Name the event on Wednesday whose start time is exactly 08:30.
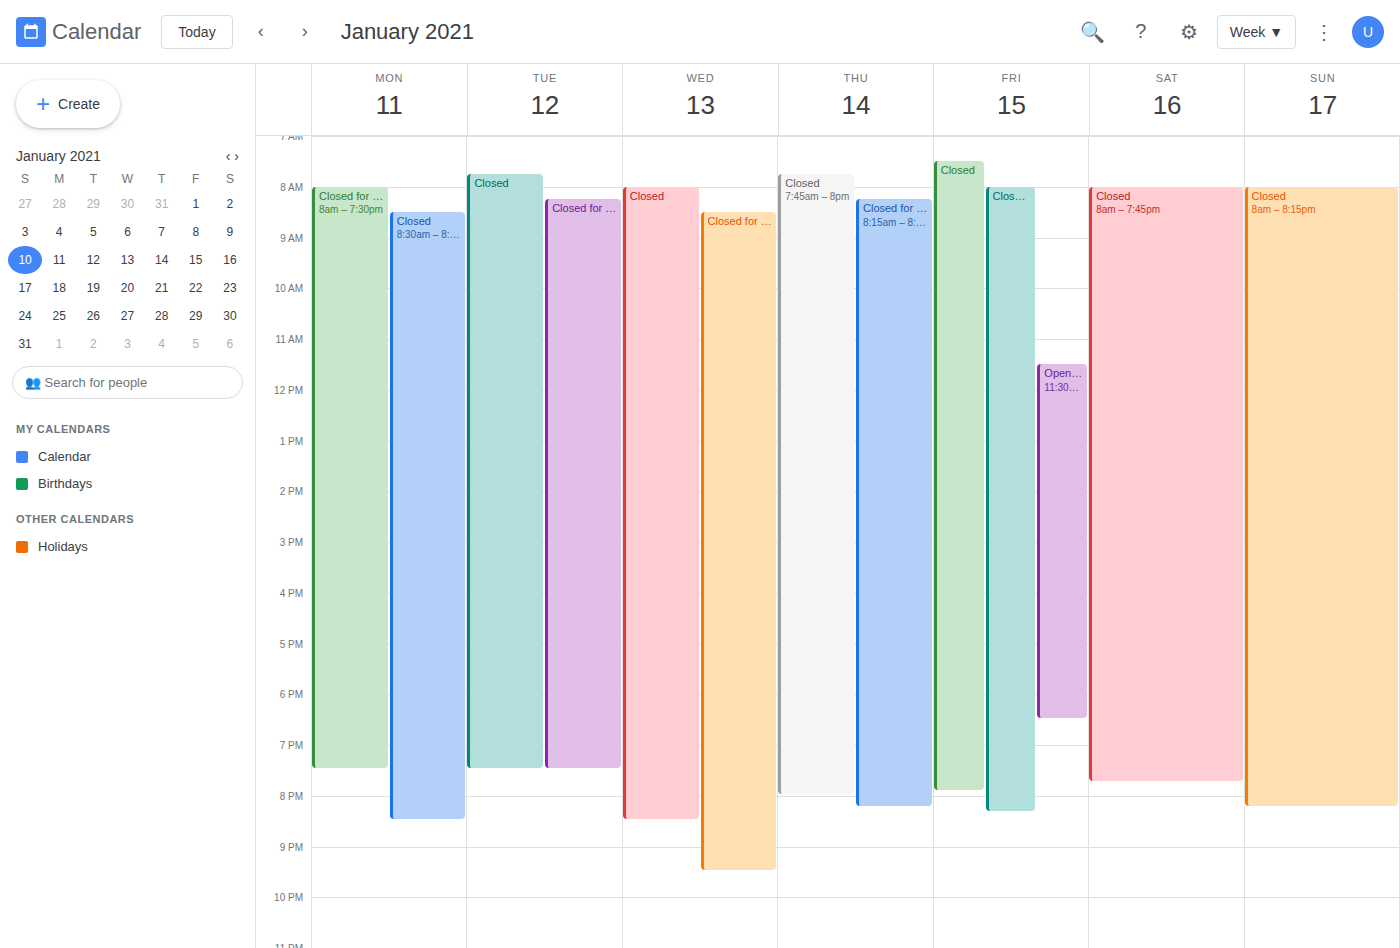
"Closed for winter break"